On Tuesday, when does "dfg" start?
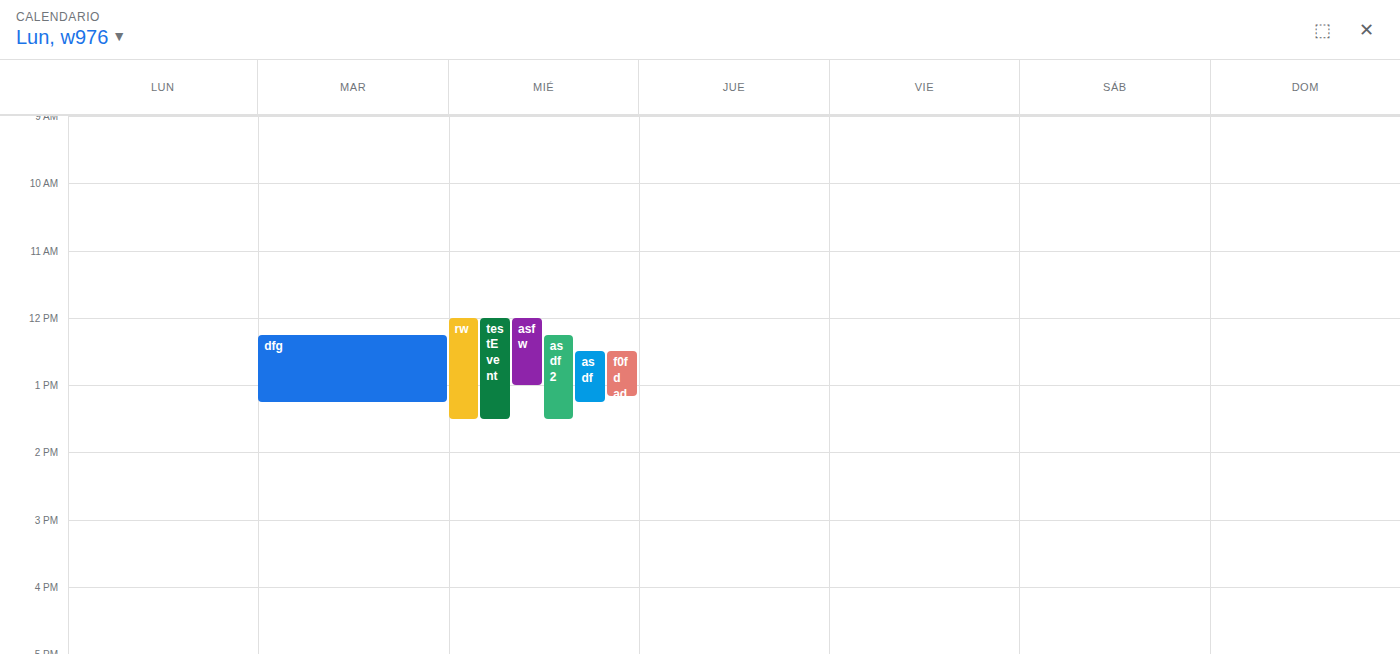
12:15 PM